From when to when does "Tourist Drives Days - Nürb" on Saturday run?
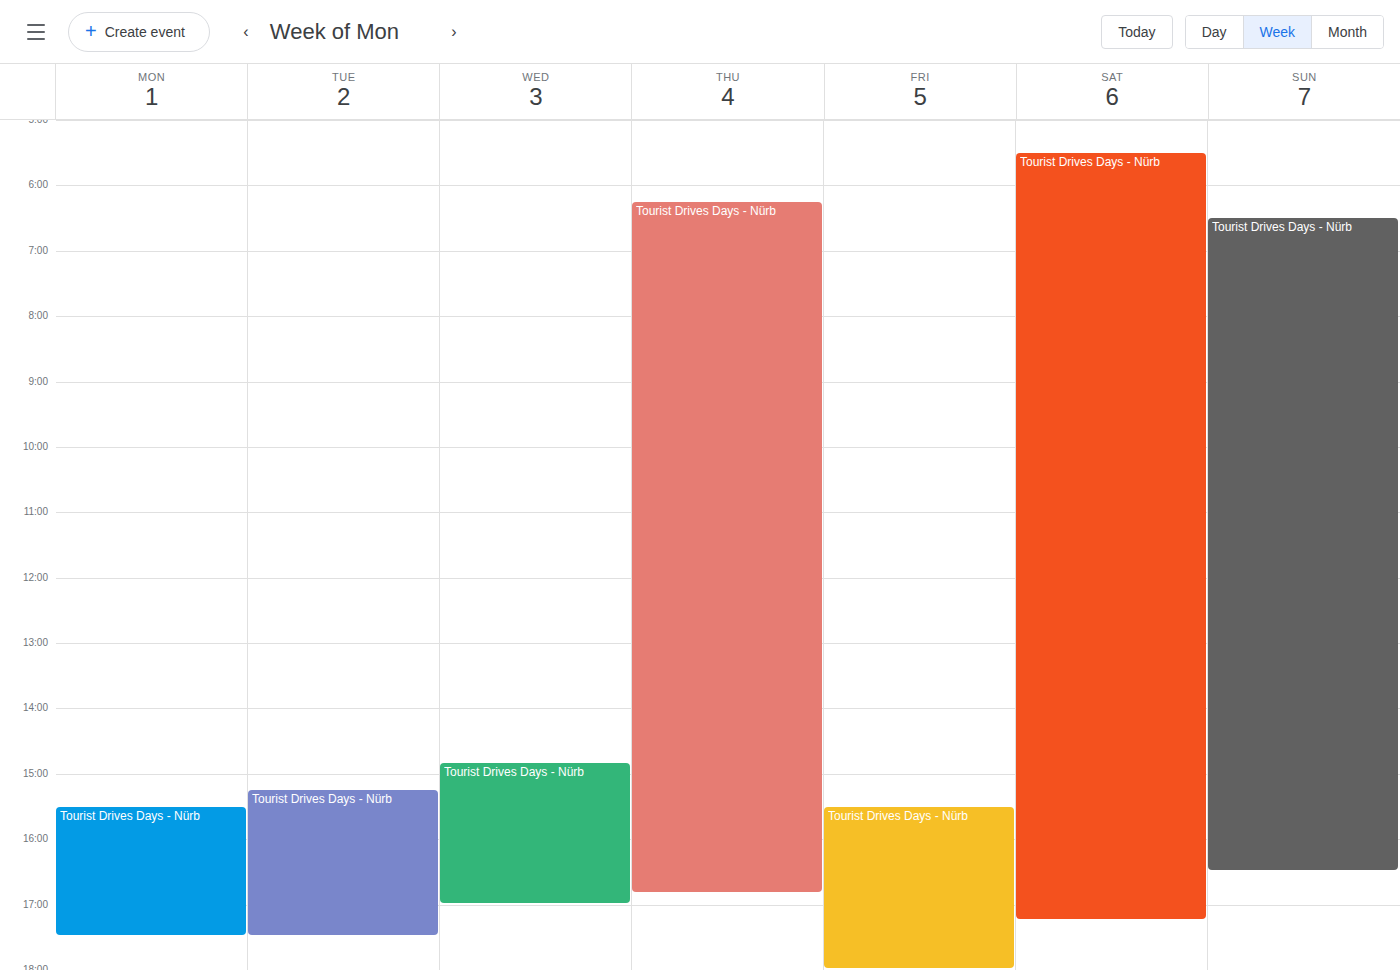
5:30 AM to 5:15 PM